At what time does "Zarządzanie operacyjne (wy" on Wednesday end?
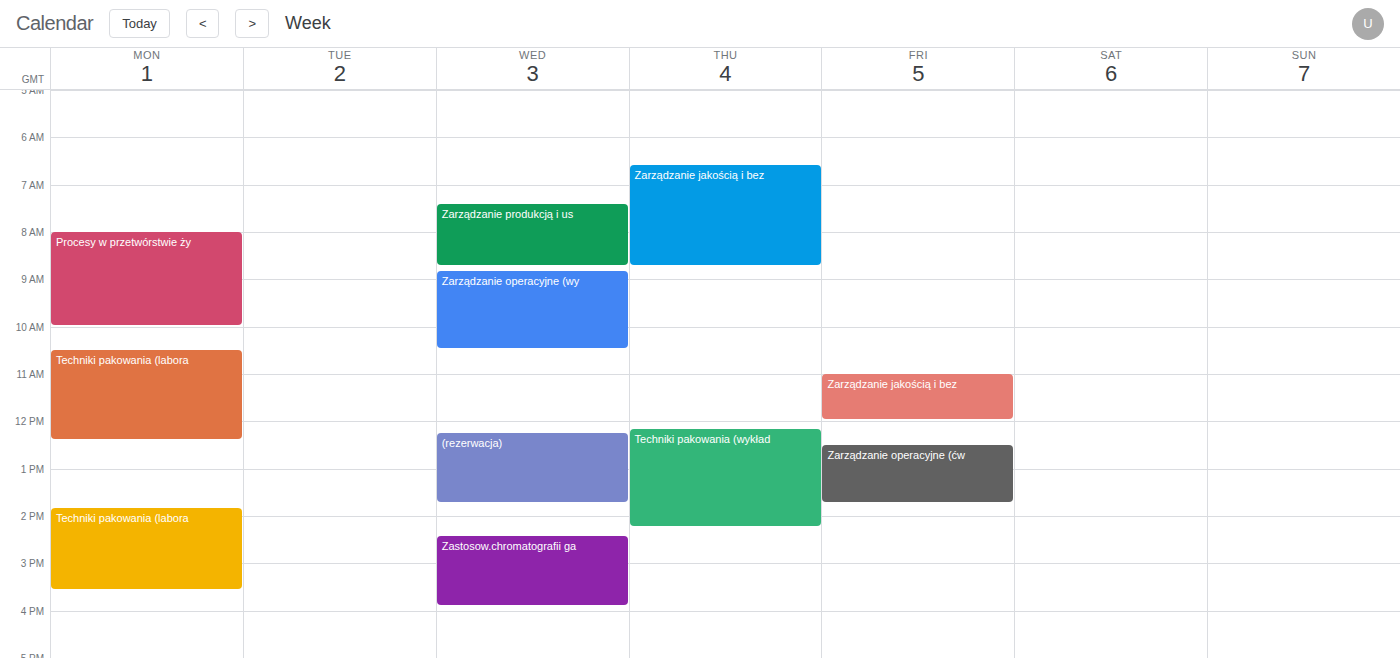
10:30 AM